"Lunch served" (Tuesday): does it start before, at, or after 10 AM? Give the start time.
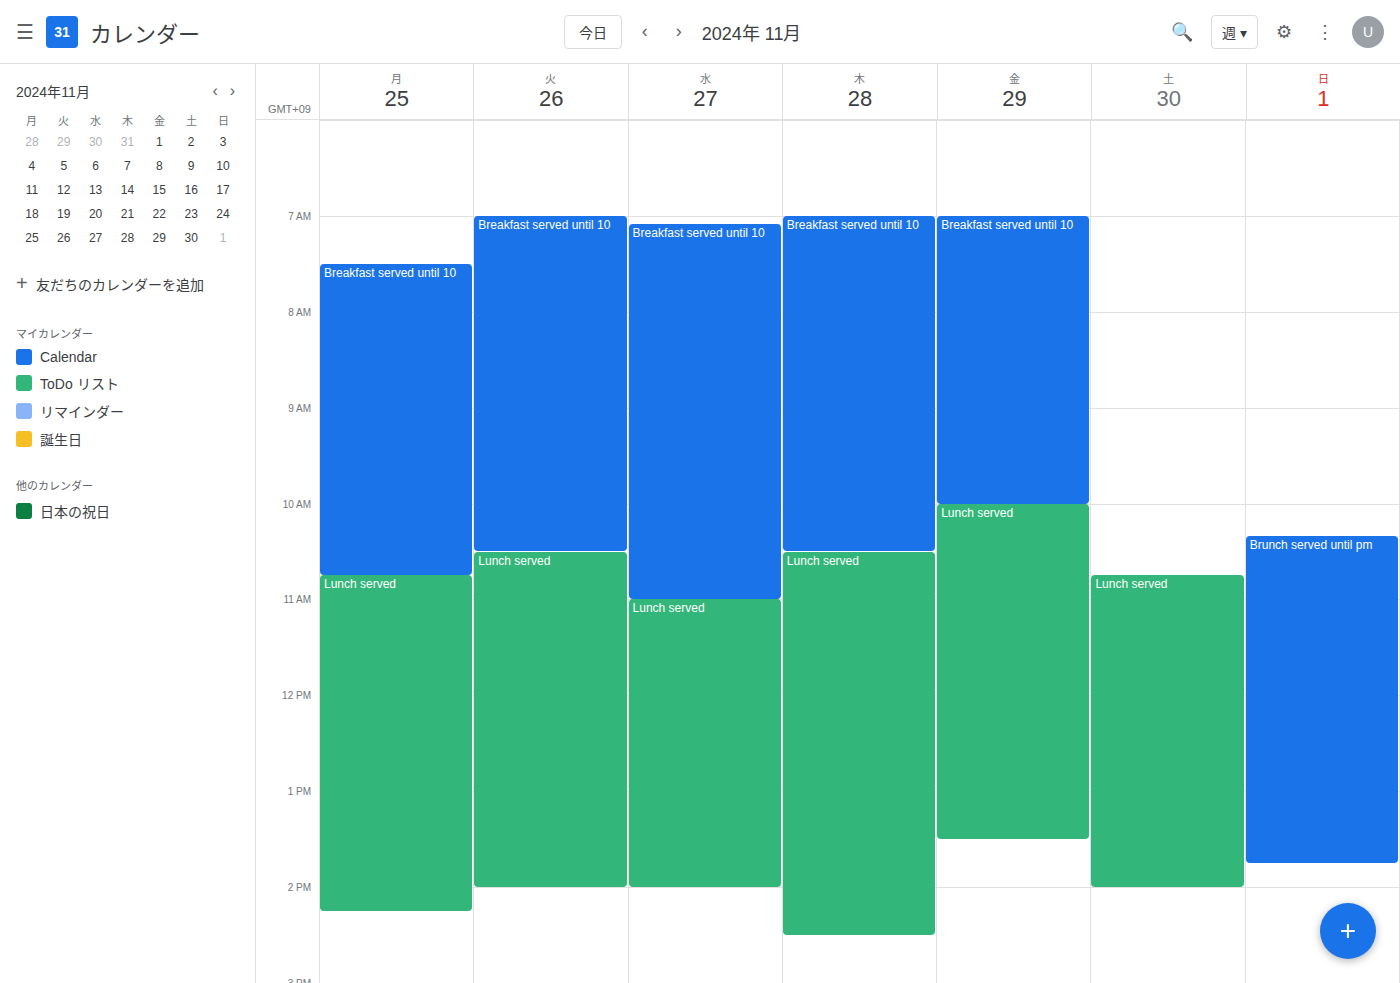
10:30 AM -- after 10 AM, 30 minutes below the 10 AM line.